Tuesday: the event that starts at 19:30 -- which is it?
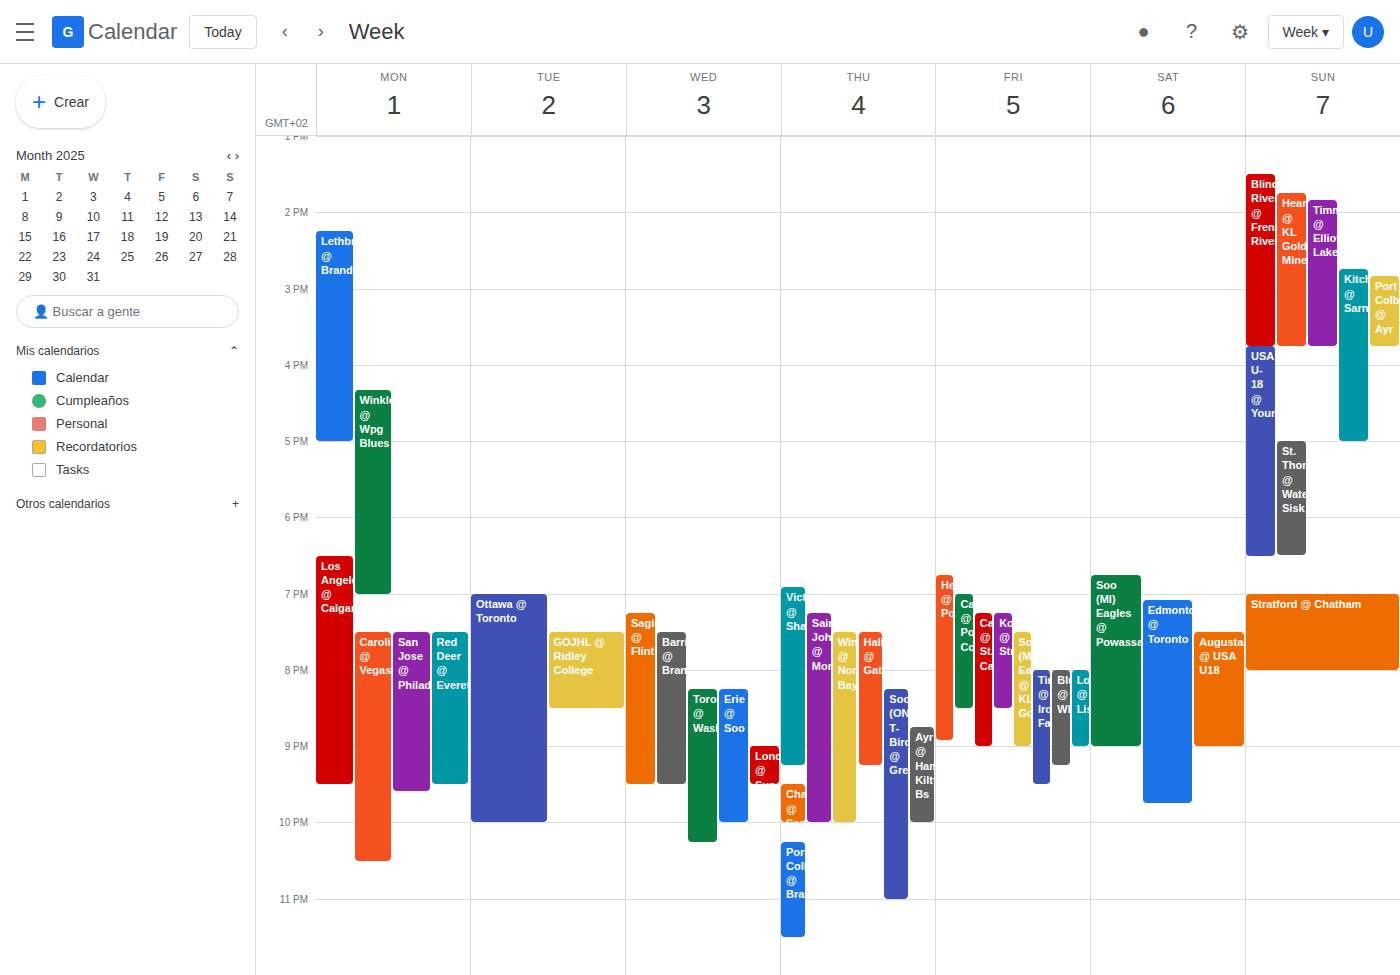
"GOJHL @ Ridley College"